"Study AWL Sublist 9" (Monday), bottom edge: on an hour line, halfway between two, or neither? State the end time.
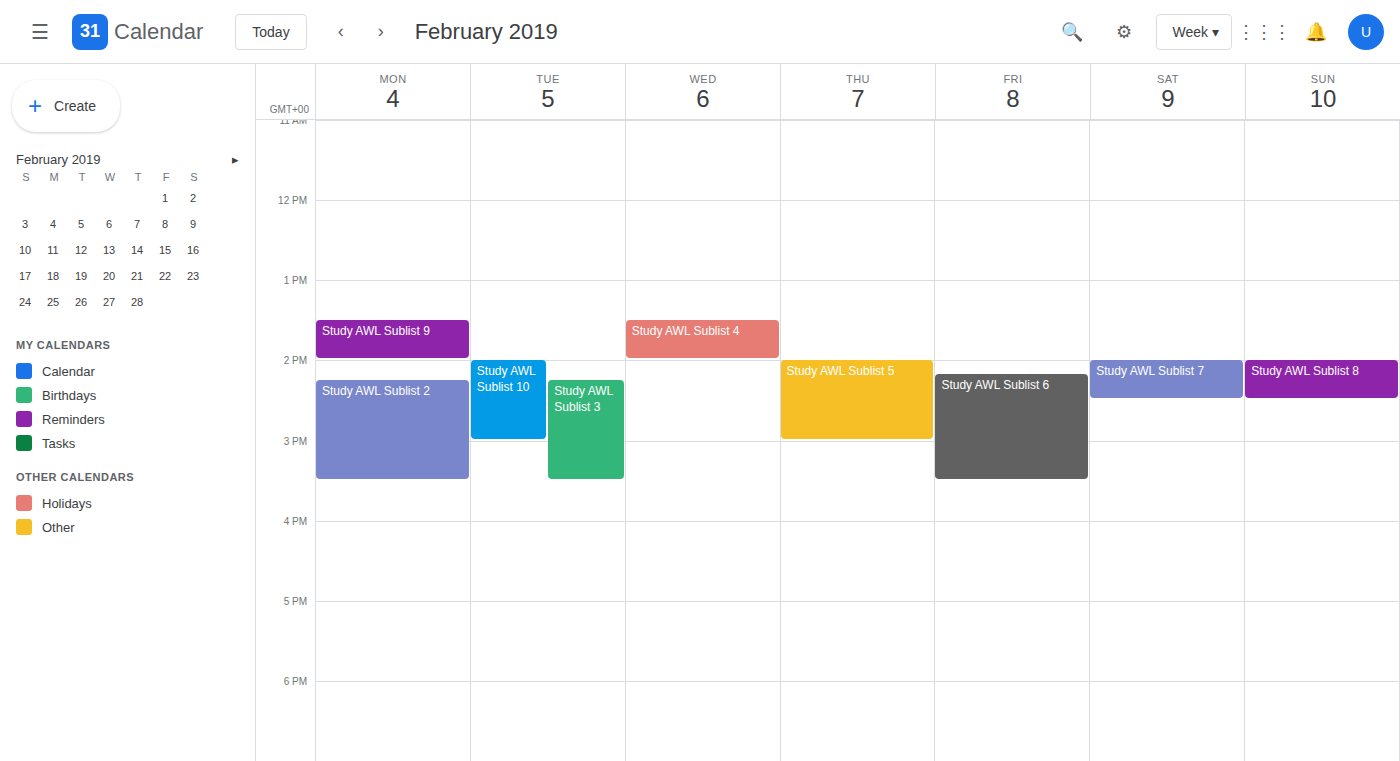
2:00 PM -- exactly on the 2 PM line.